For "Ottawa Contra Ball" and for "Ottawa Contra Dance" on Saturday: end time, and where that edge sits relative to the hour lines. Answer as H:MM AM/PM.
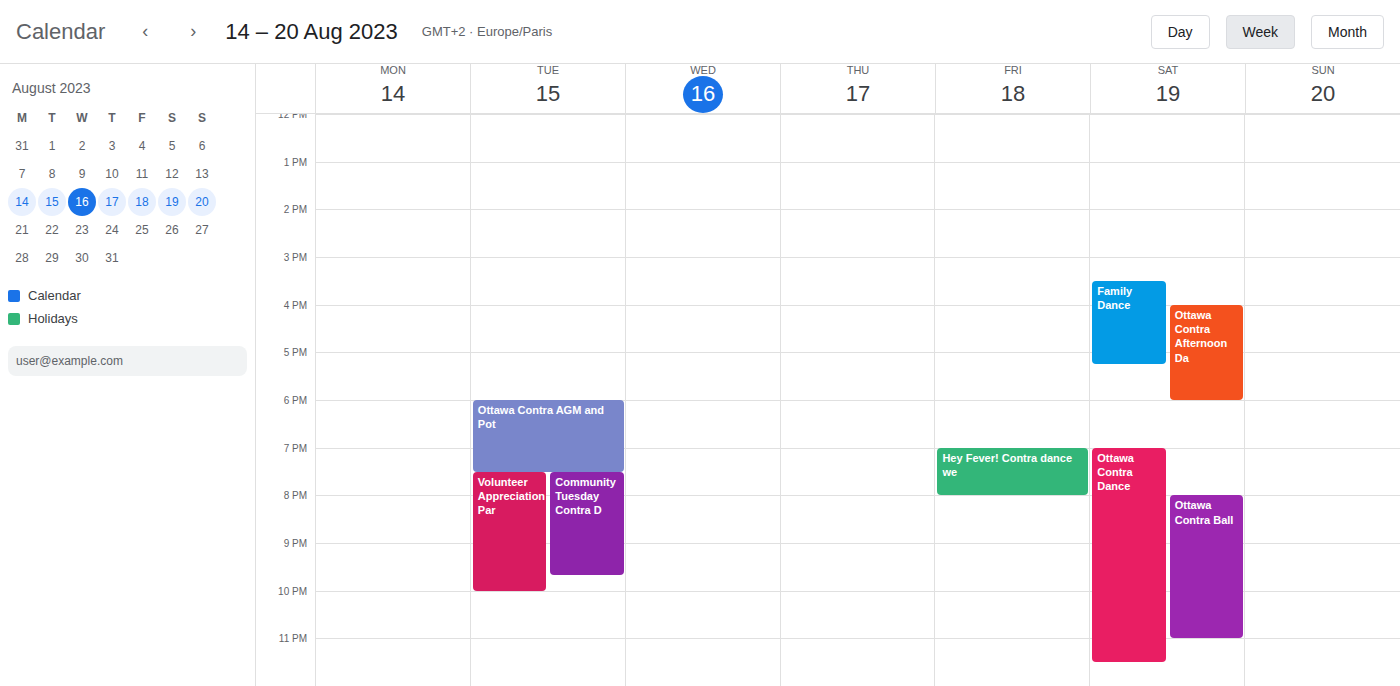
"Ottawa Contra Ball": 11:00 PM, exactly on the 11 PM line. "Ottawa Contra Dance": 11:30 PM, halfway between the 11 PM and 12 AM lines.